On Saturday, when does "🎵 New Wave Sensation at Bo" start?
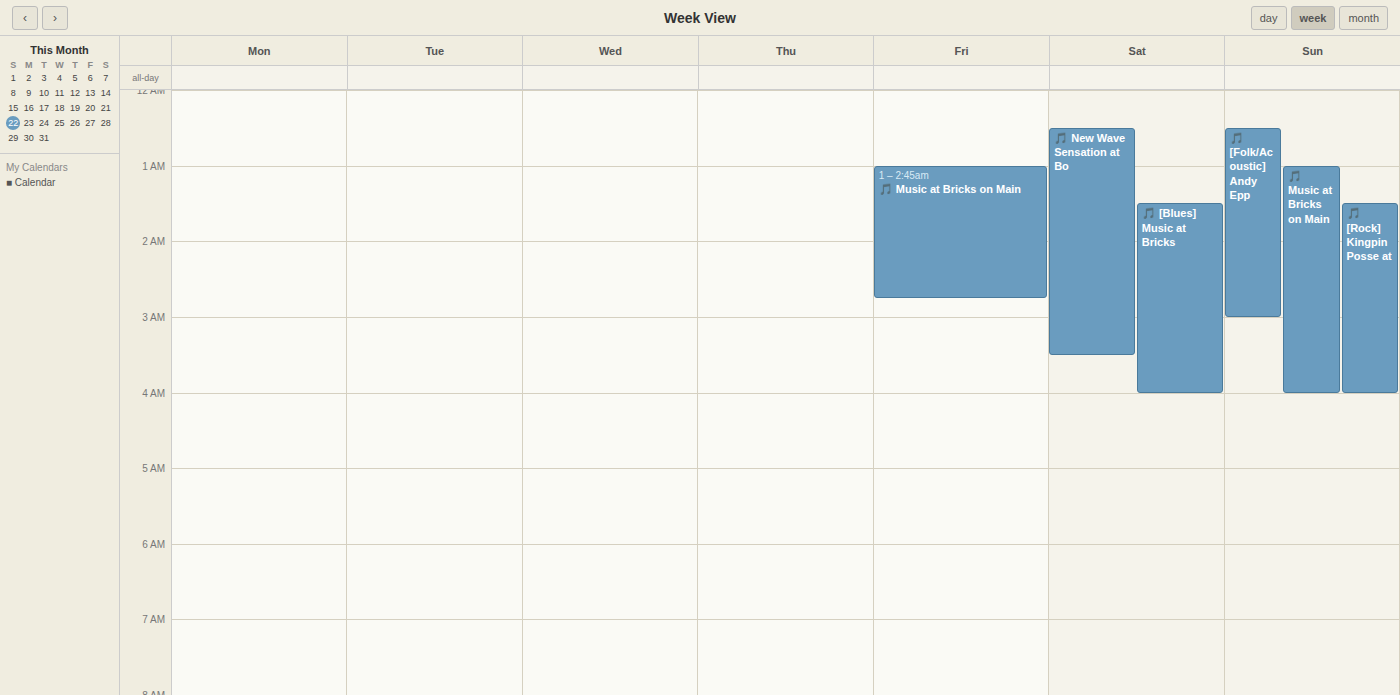
12:30 AM